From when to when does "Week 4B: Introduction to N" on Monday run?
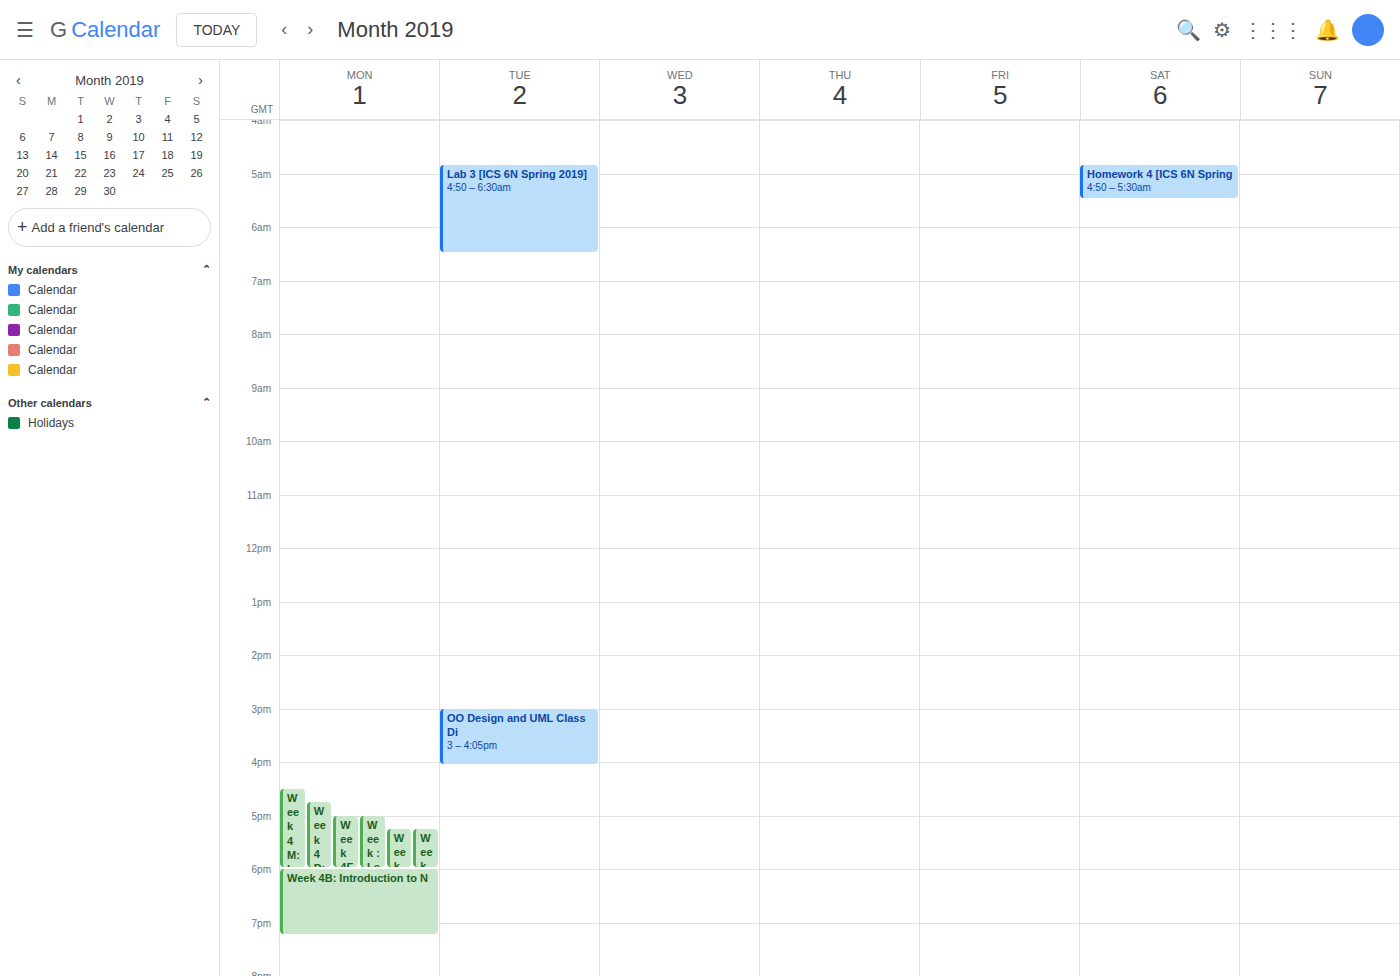
6:00 PM to 7:15 PM